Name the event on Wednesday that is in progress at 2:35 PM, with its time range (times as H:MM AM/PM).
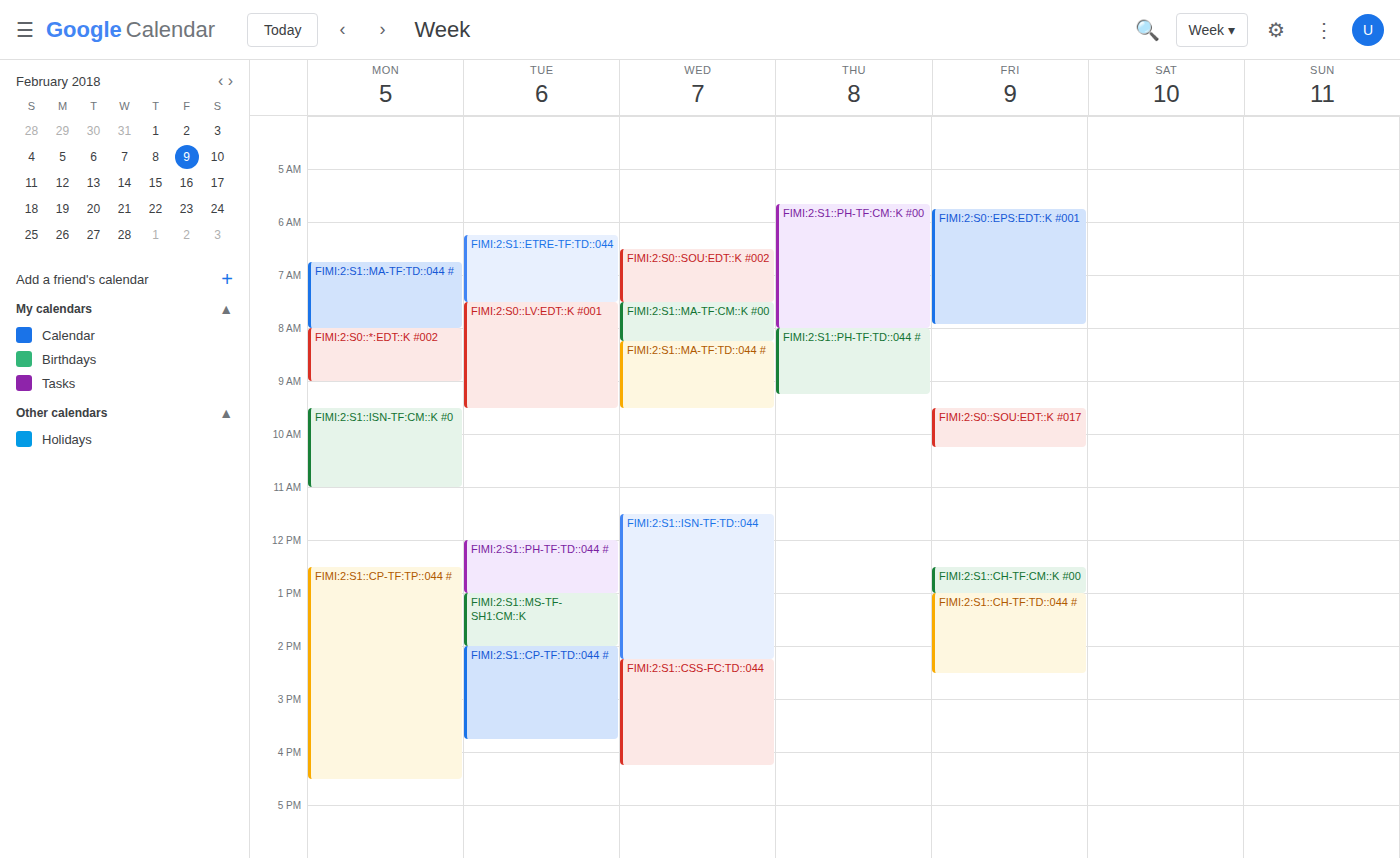
"FIMI:2:S1::CSS-FC:TD::044", 2:15 PM to 4:15 PM